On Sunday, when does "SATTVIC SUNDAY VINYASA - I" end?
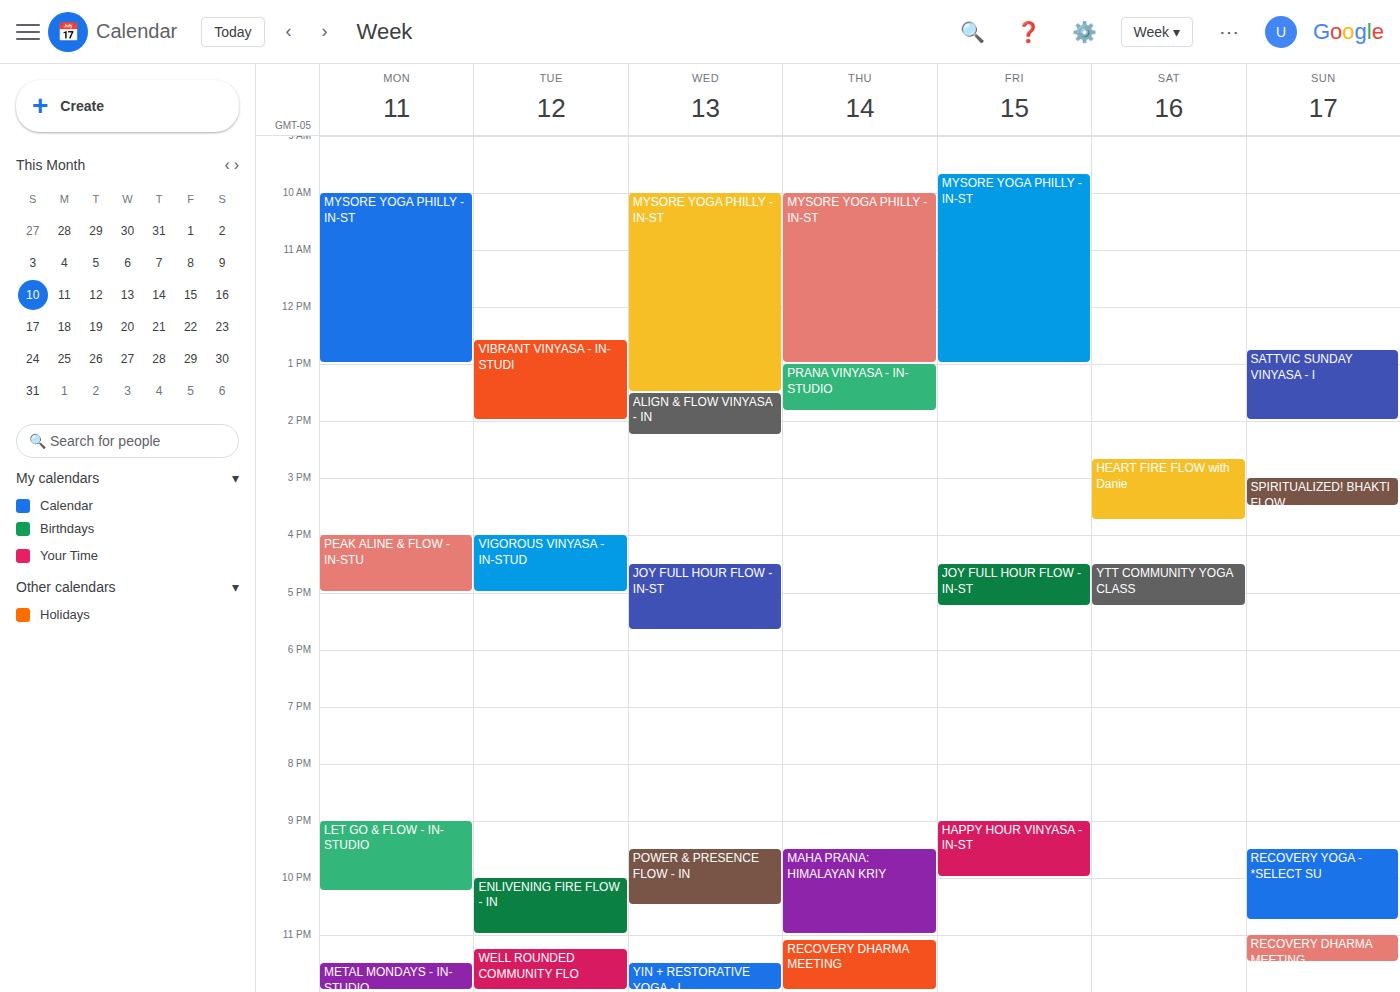
2:00 PM